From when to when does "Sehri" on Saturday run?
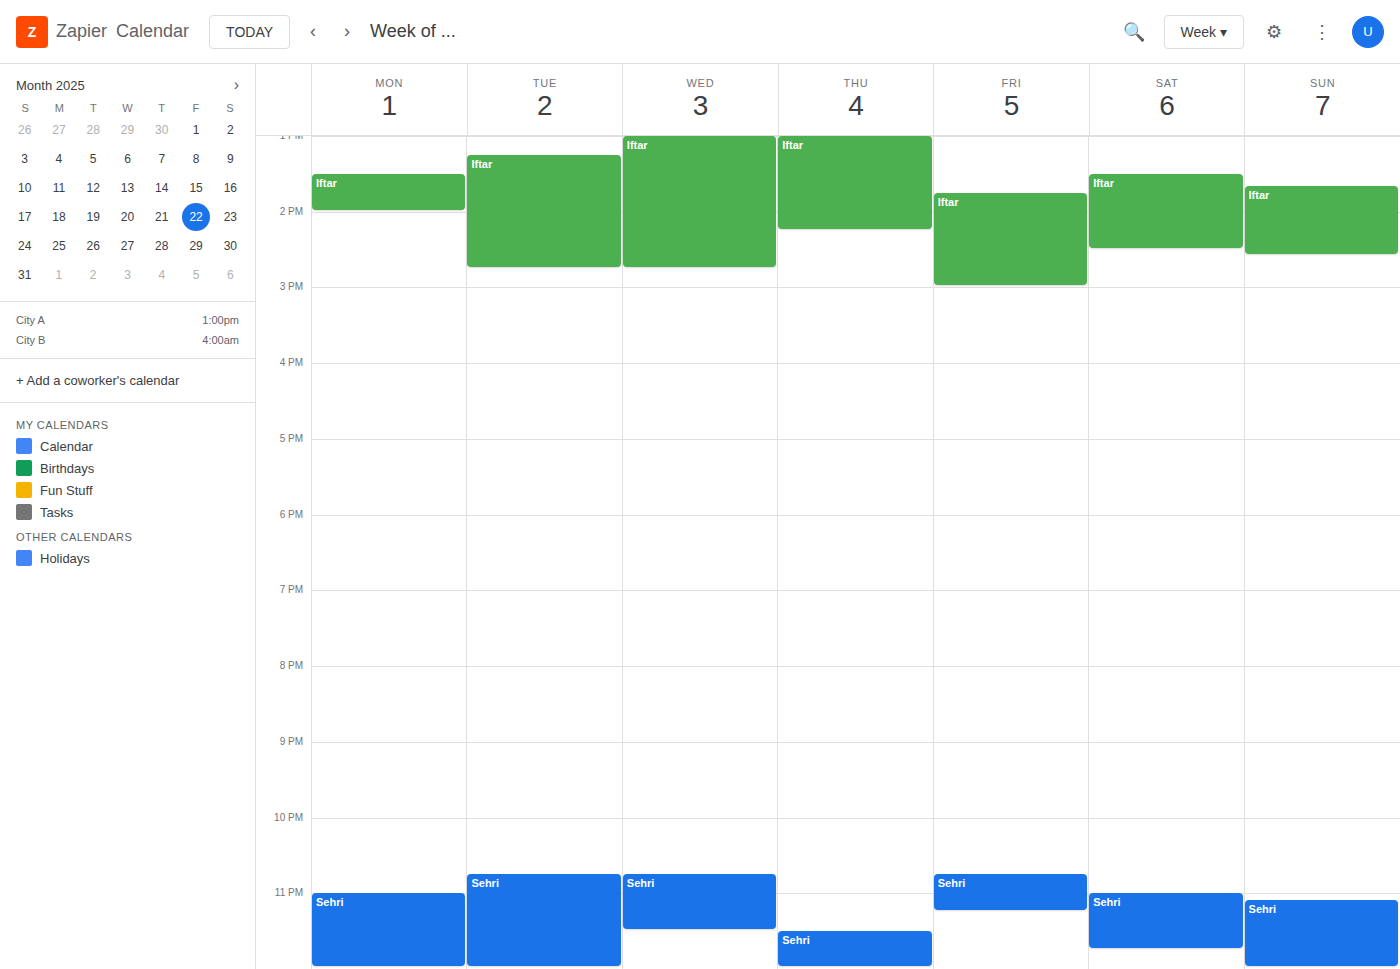
11:00 PM to 11:45 PM